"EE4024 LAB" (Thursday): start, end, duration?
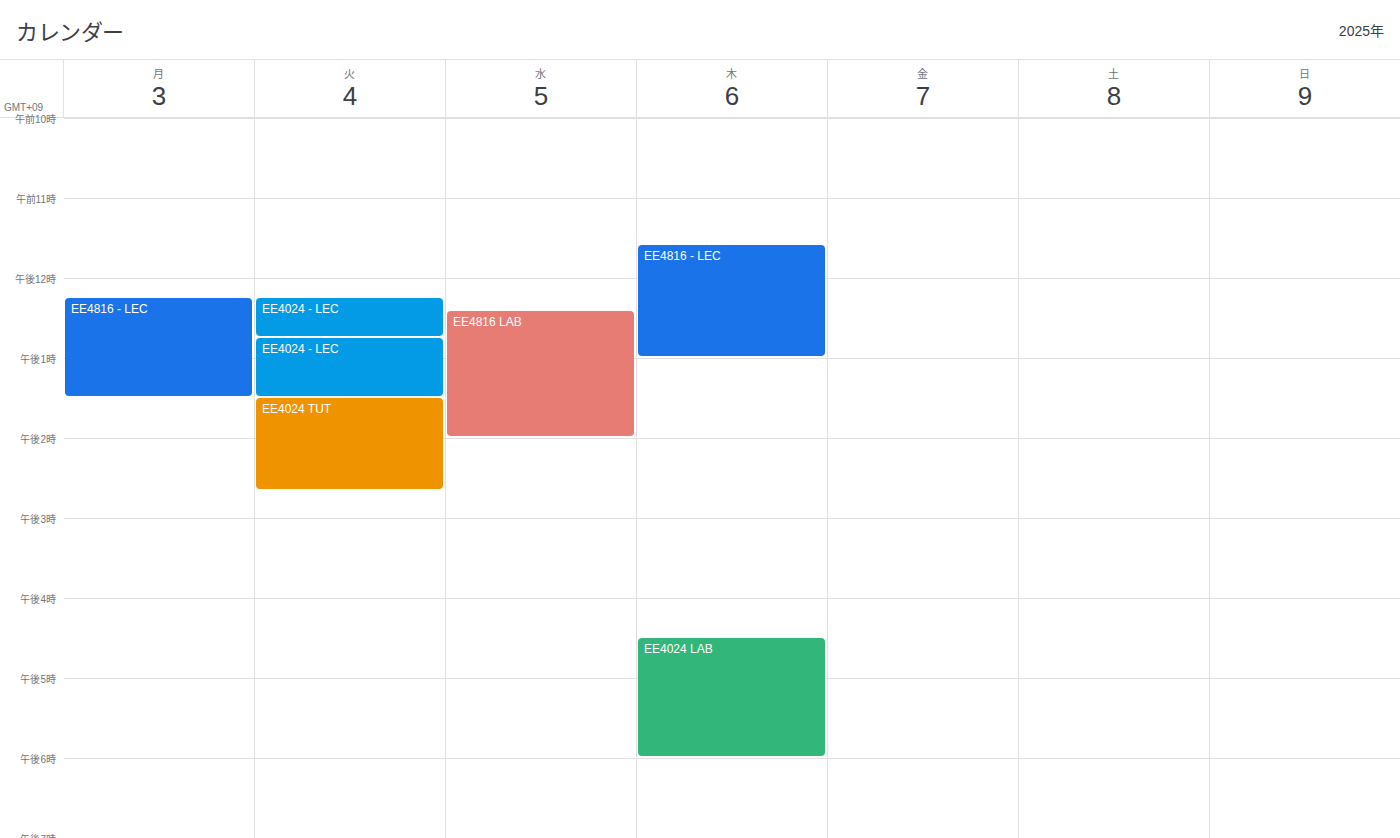
4:30 PM to 6:00 PM, 1 hour 30 minutes